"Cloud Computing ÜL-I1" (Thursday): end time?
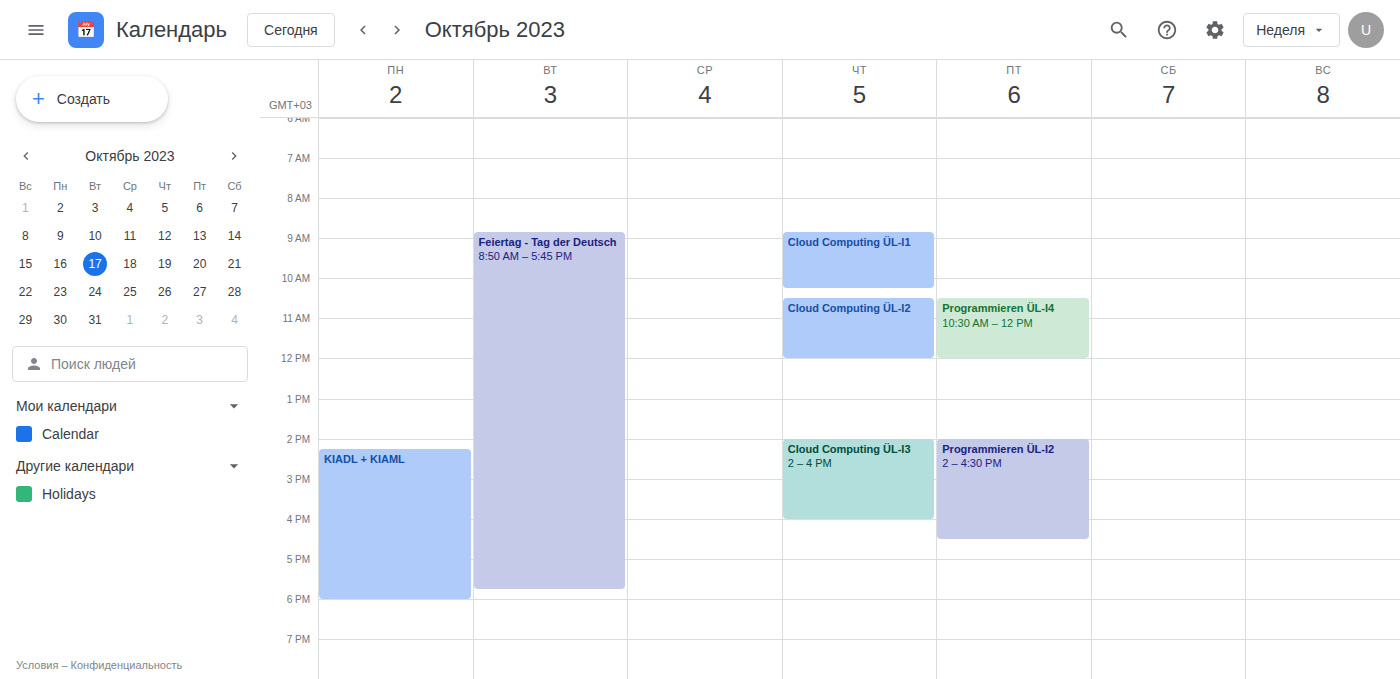
10:15 AM